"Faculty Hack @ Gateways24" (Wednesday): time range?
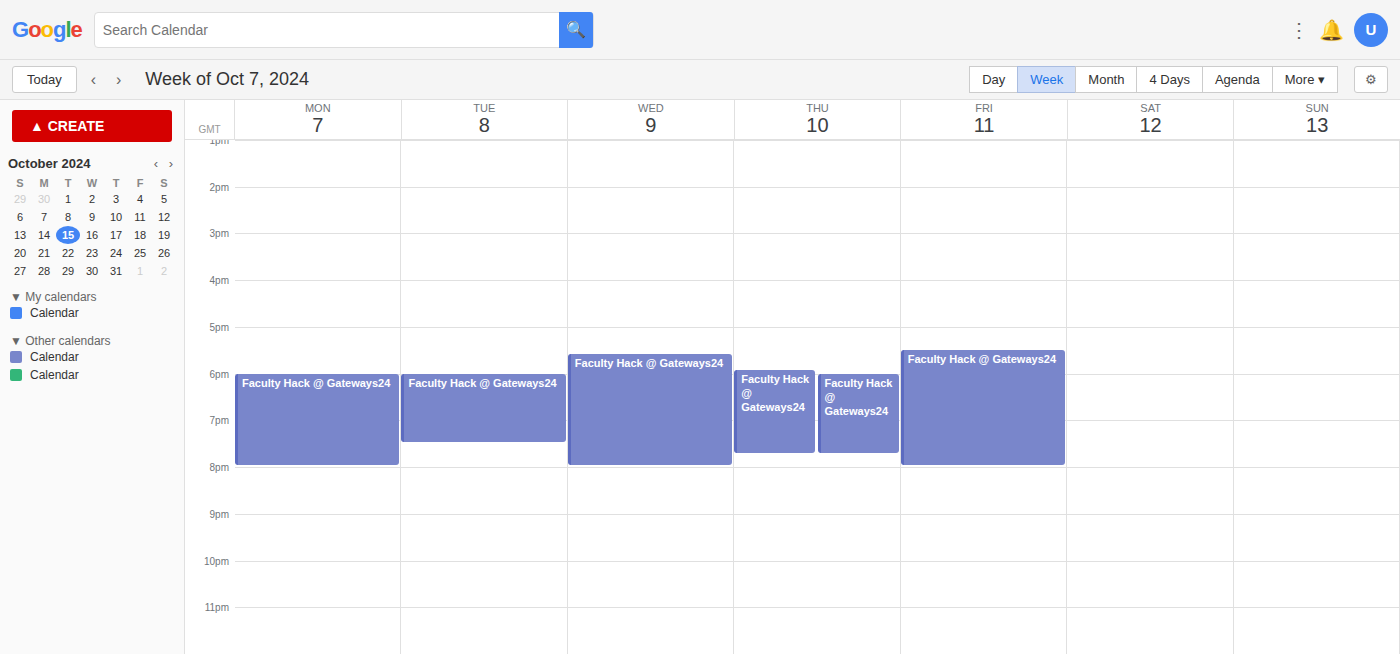
17:35 to 20:00